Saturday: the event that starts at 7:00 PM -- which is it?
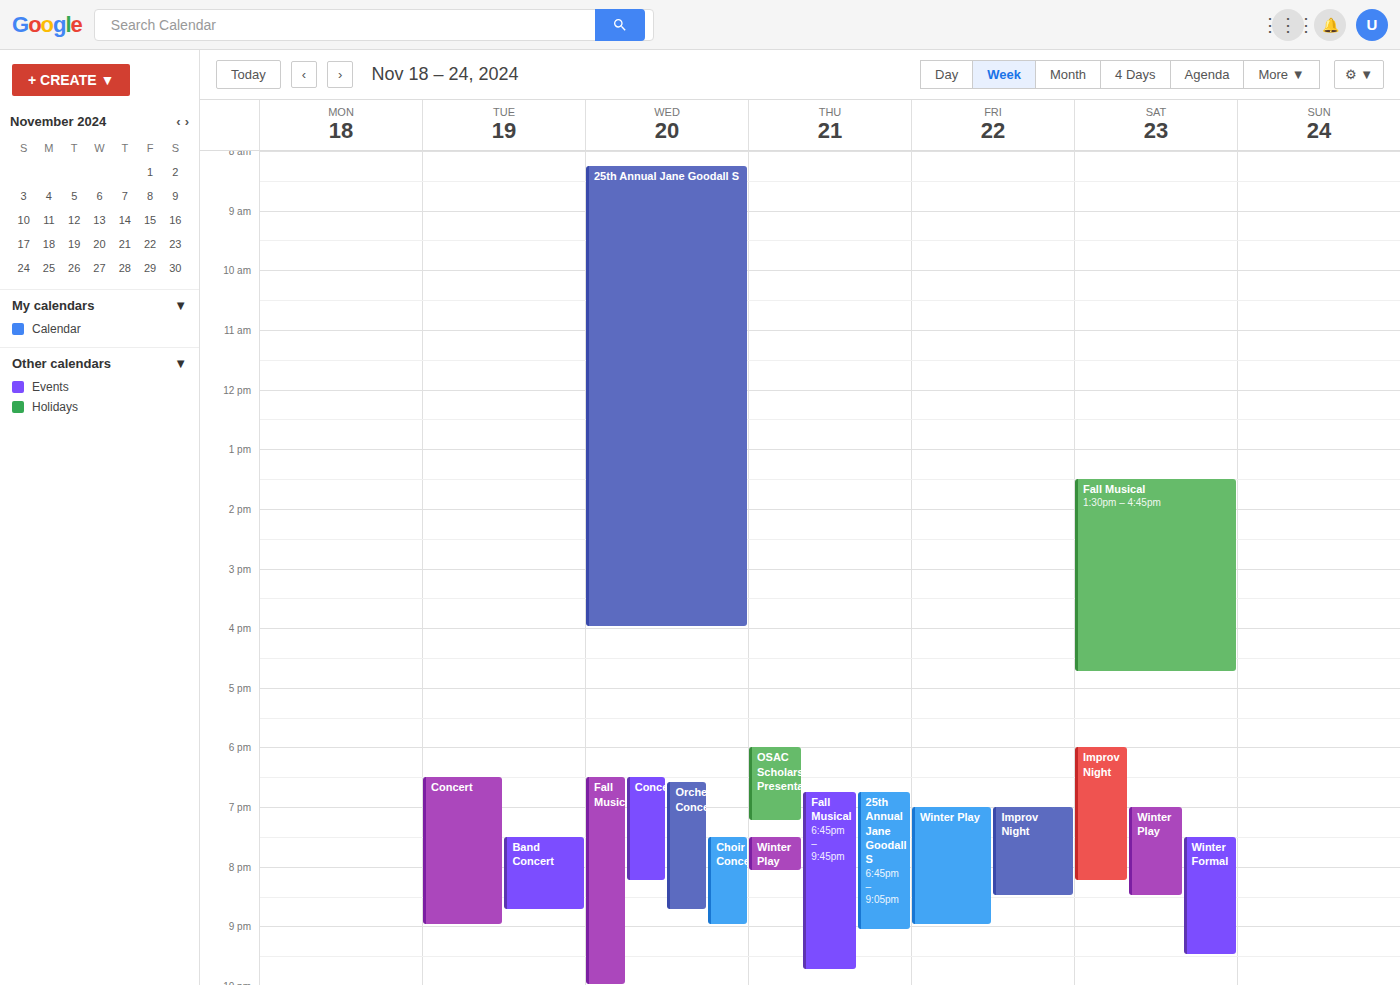
"Winter Play"